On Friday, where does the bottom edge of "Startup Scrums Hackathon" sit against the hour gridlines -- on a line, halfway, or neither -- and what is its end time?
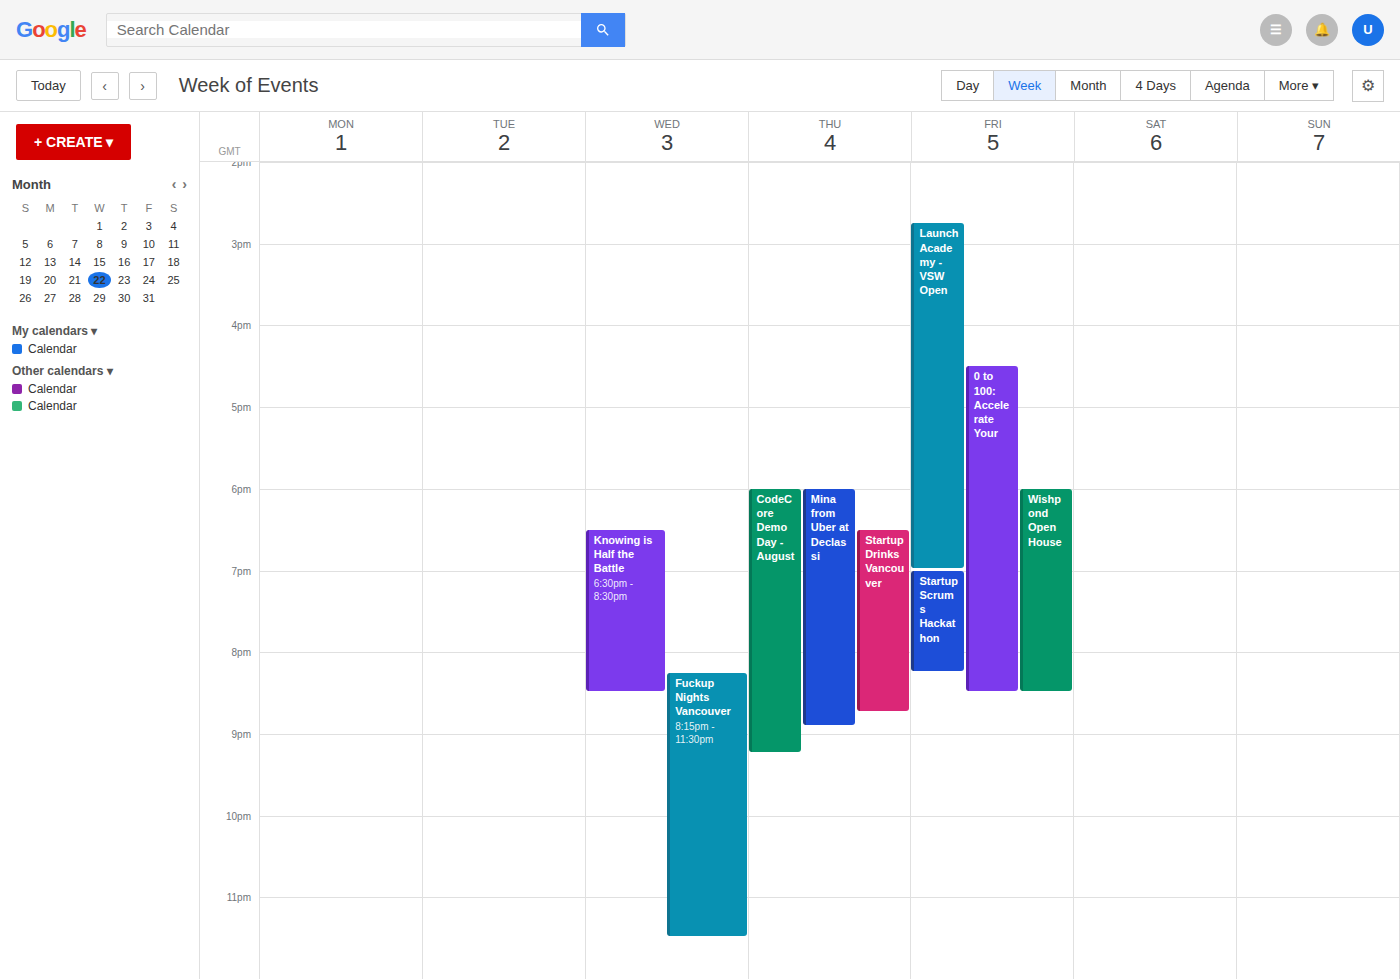
8:15 PM -- neither: a quarter of the way from the 8 PM line to the 9 PM line.